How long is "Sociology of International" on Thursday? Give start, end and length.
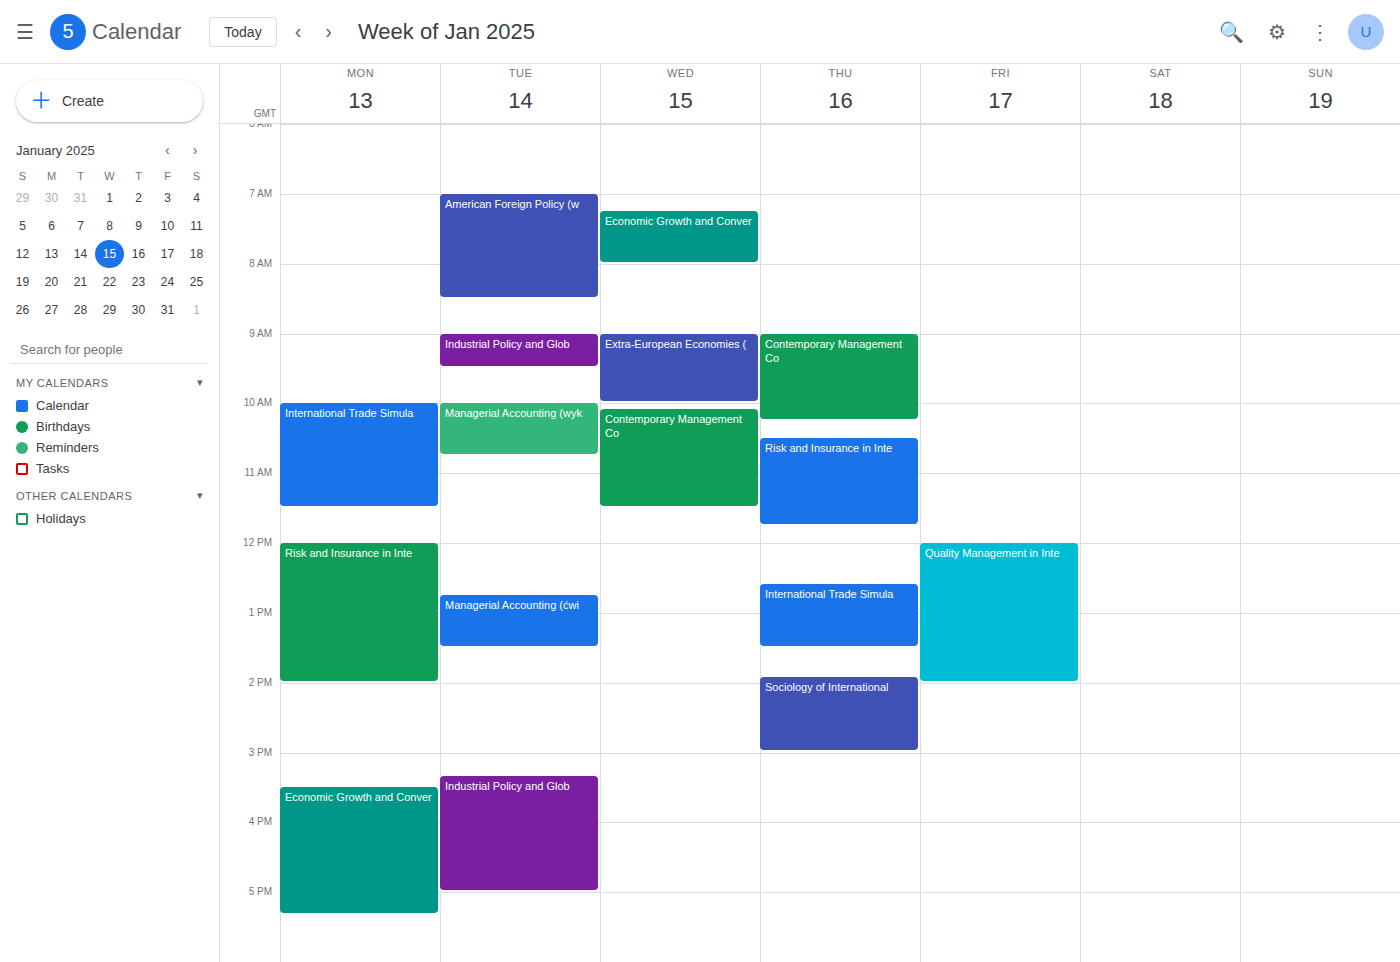
1:55 PM to 3:00 PM, 1 hour 5 minutes